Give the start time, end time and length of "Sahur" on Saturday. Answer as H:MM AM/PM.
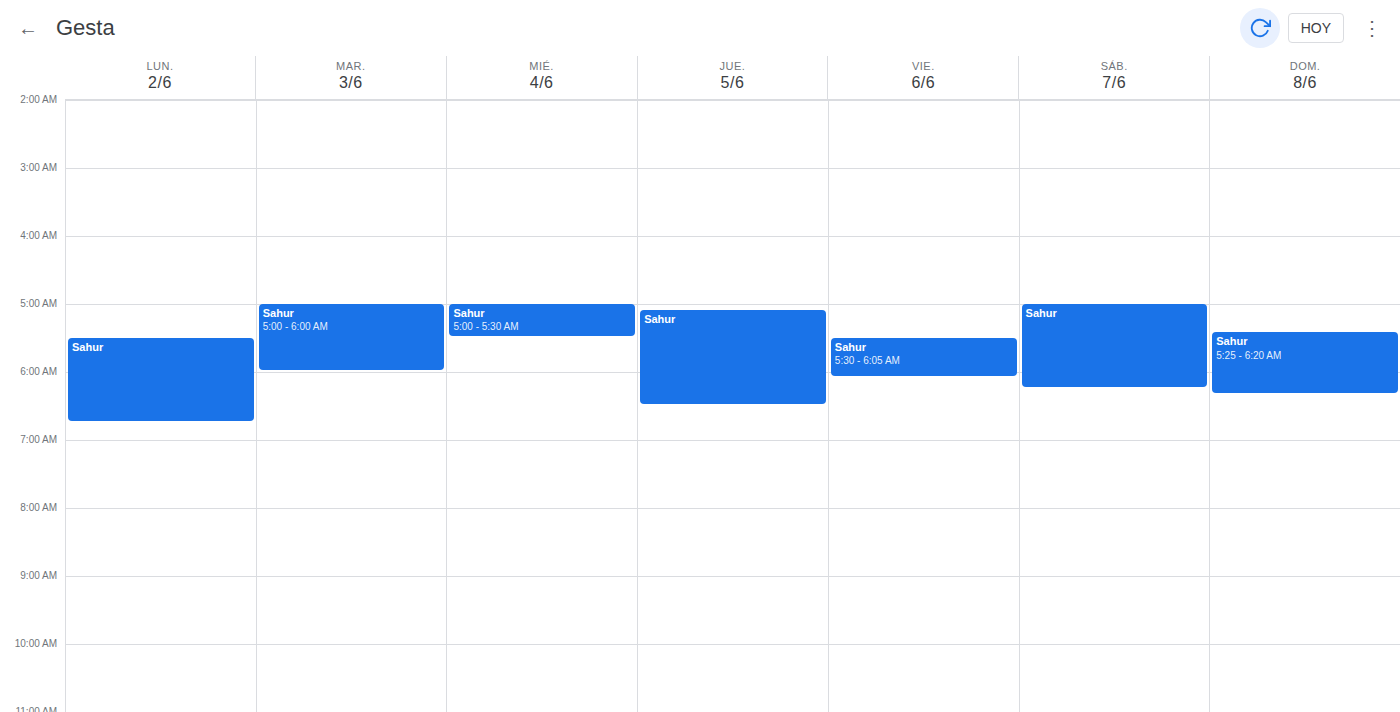
5:00 AM to 6:15 AM, 1 hour 15 minutes